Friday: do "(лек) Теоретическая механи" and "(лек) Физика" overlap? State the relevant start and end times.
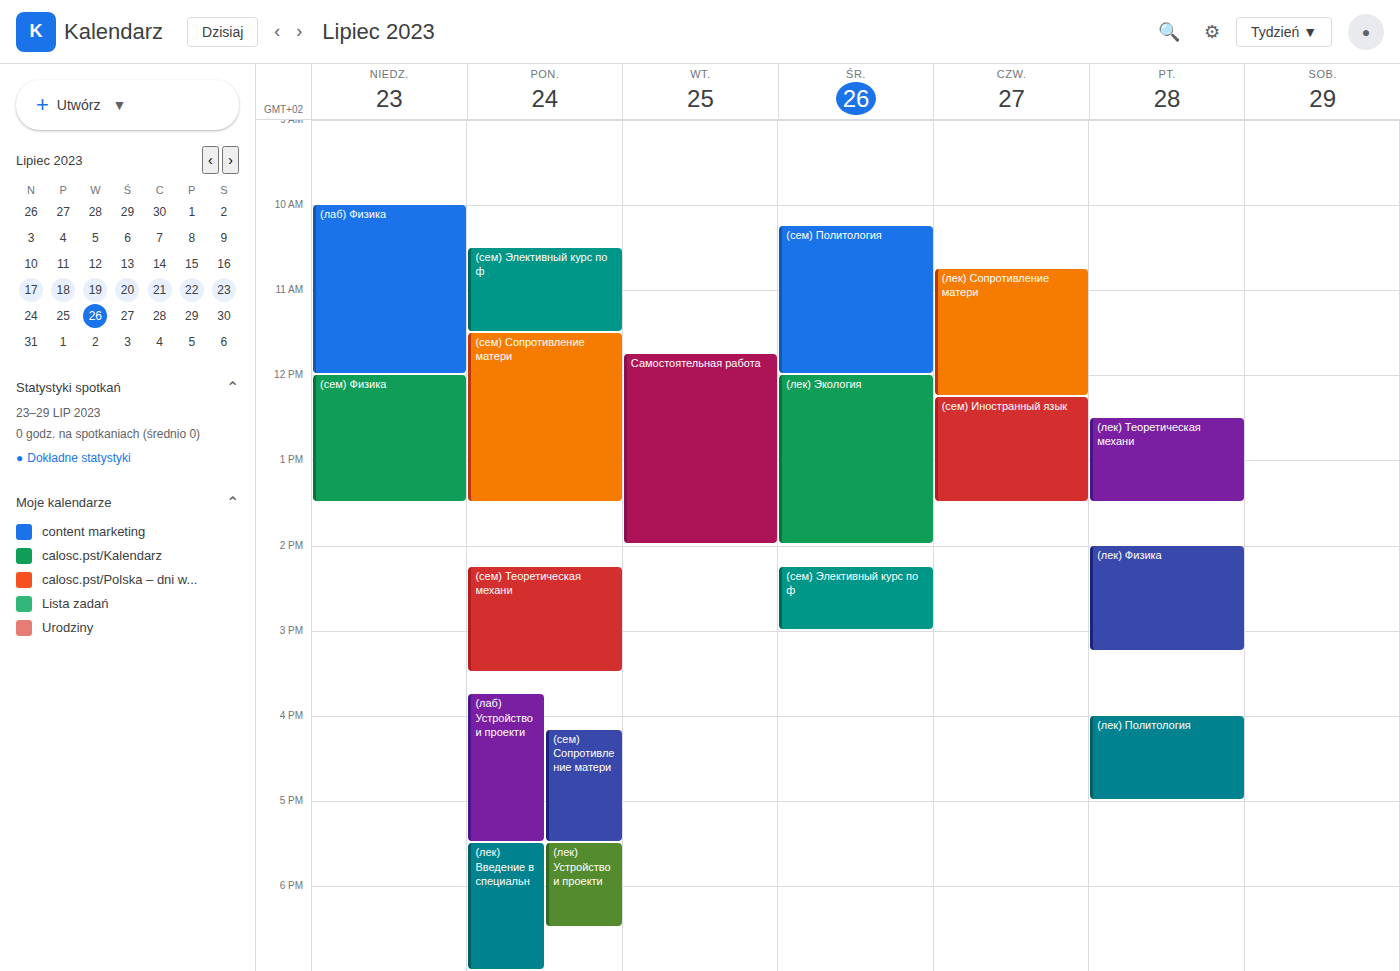
"(лек) Теоретическая механи" ends at 1:30 PM and "(лек) Физика" starts at 2:00 PM -- no overlap.